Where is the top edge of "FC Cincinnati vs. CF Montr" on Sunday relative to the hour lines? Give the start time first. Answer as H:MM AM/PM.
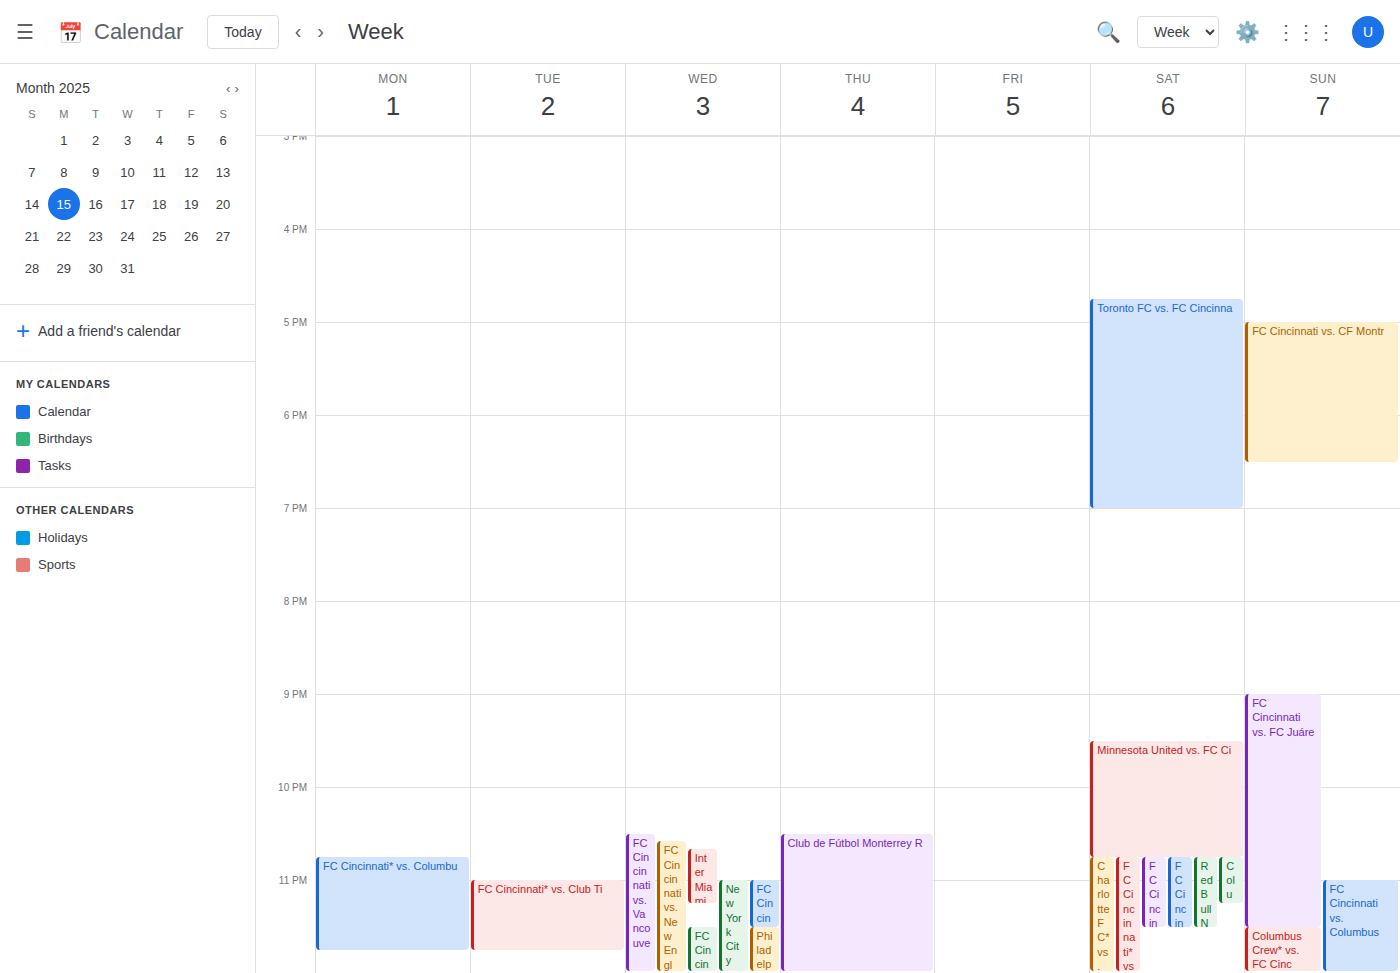
5:00 PM -- exactly on the 5 PM line.